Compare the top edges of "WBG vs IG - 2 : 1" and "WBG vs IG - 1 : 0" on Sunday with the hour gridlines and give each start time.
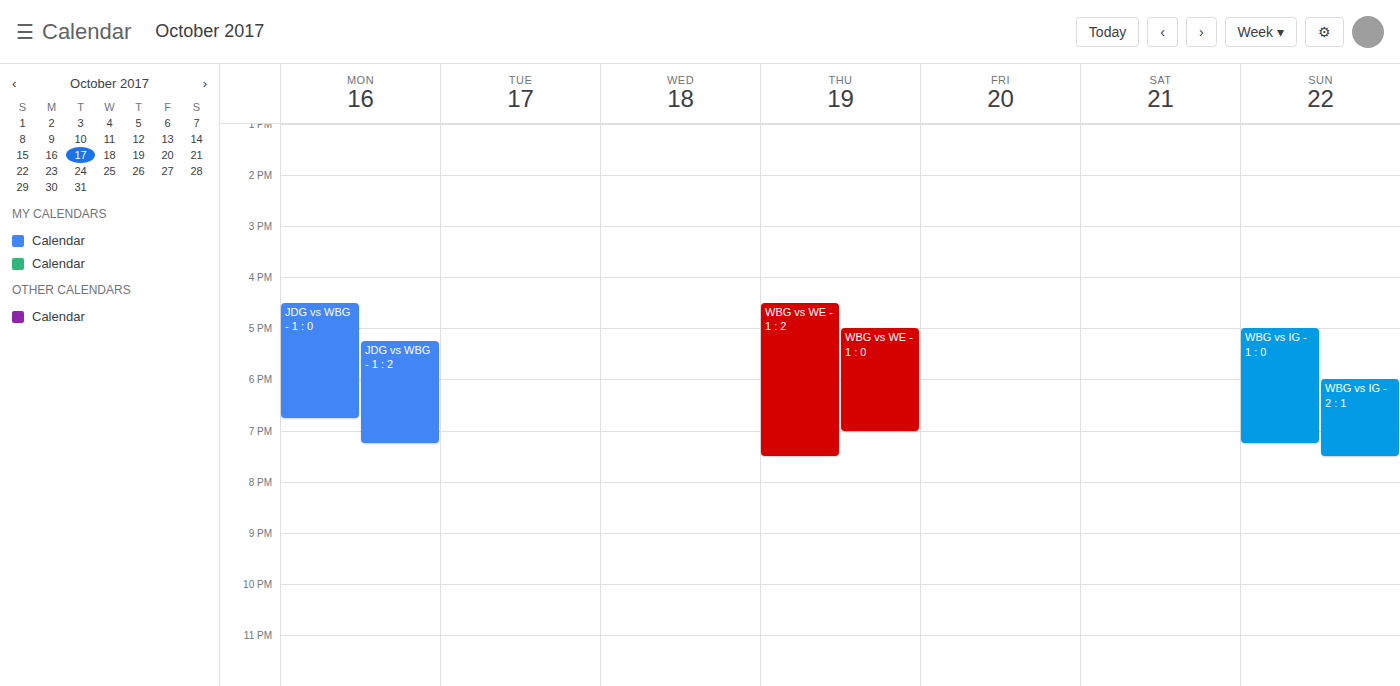
"WBG vs IG - 2 : 1": 6:00 PM, exactly on the 6 PM line. "WBG vs IG - 1 : 0": 5:00 PM, exactly on the 5 PM line.